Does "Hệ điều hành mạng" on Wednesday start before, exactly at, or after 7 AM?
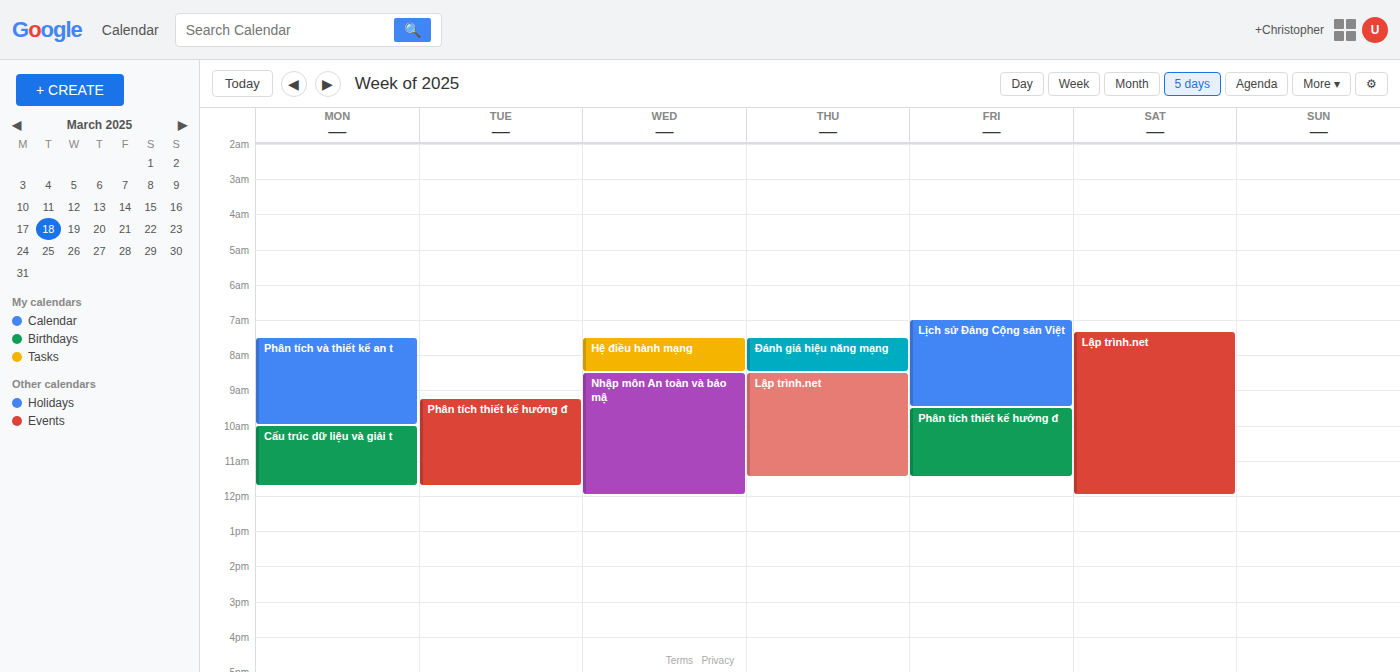
7:30 AM -- after 7 AM, 30 minutes below the 7 AM line.